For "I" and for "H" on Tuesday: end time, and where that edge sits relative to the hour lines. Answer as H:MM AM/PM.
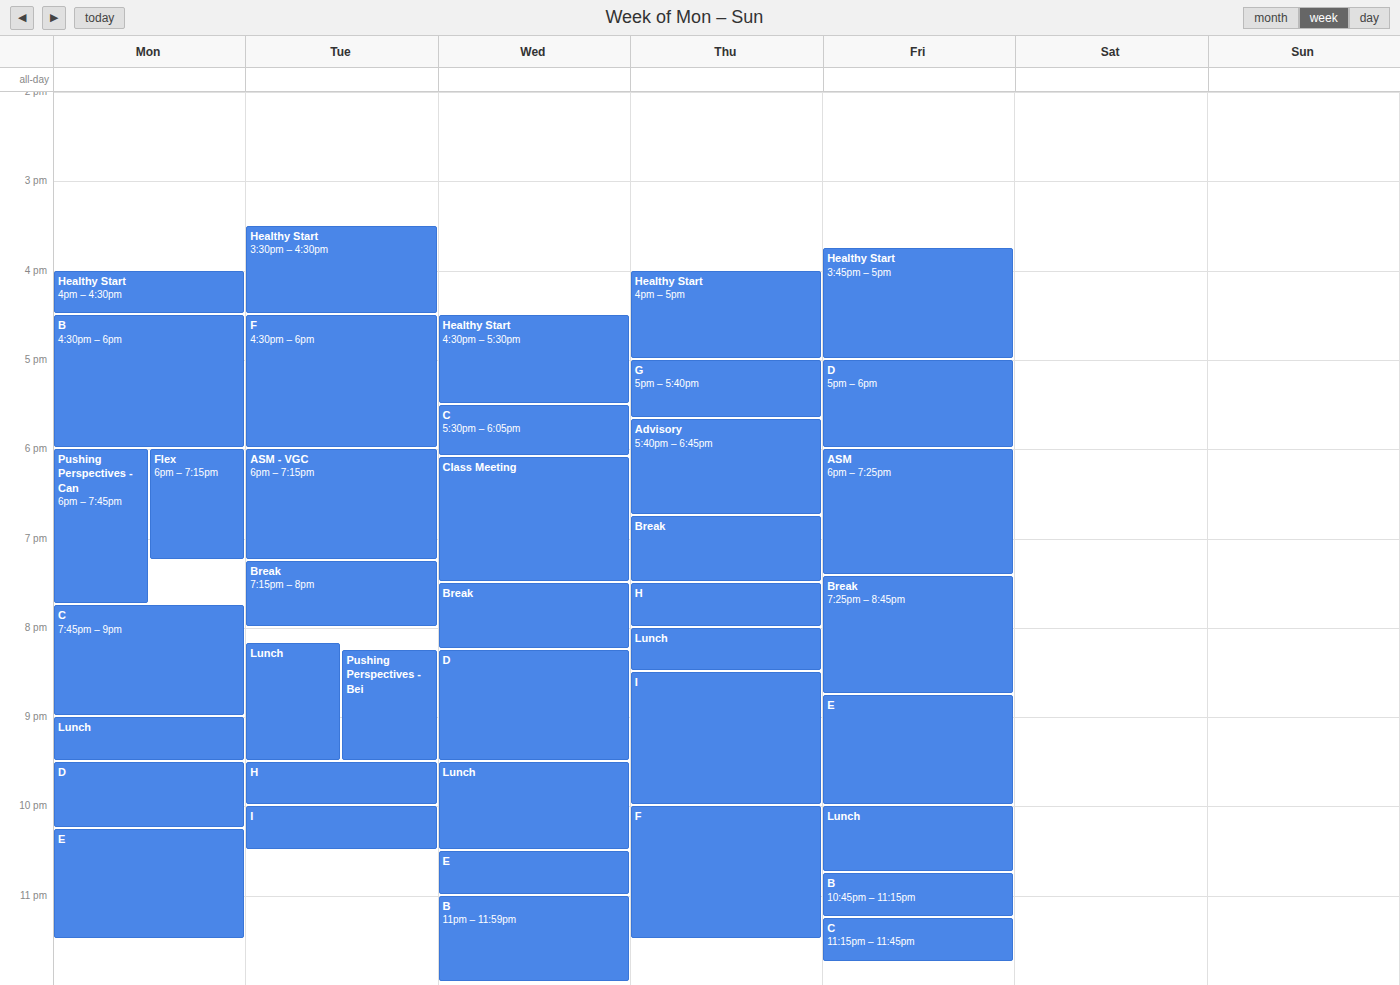
"I": 10:30 PM, halfway between the 10 PM and 11 PM lines. "H": 10:00 PM, exactly on the 10 PM line.